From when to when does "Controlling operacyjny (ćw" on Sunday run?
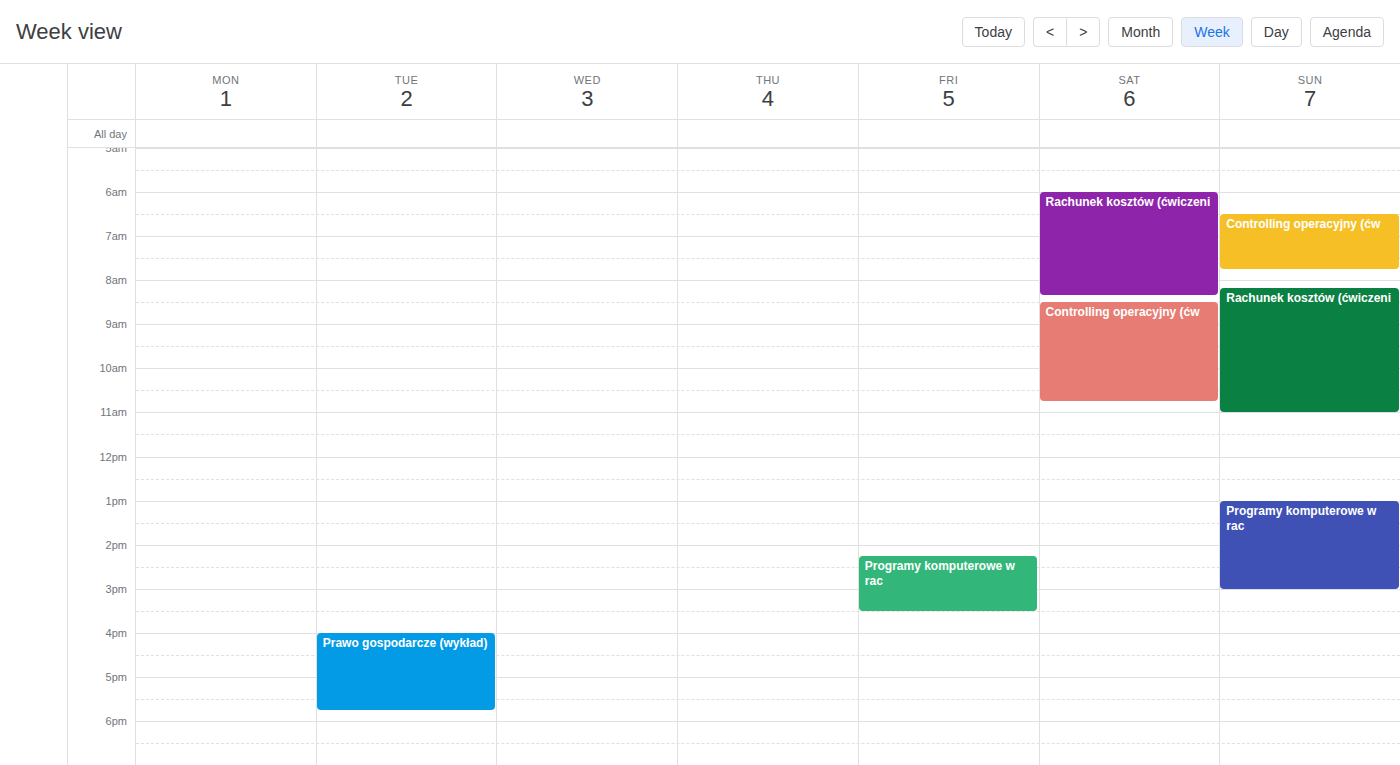
6:30 AM to 7:45 AM